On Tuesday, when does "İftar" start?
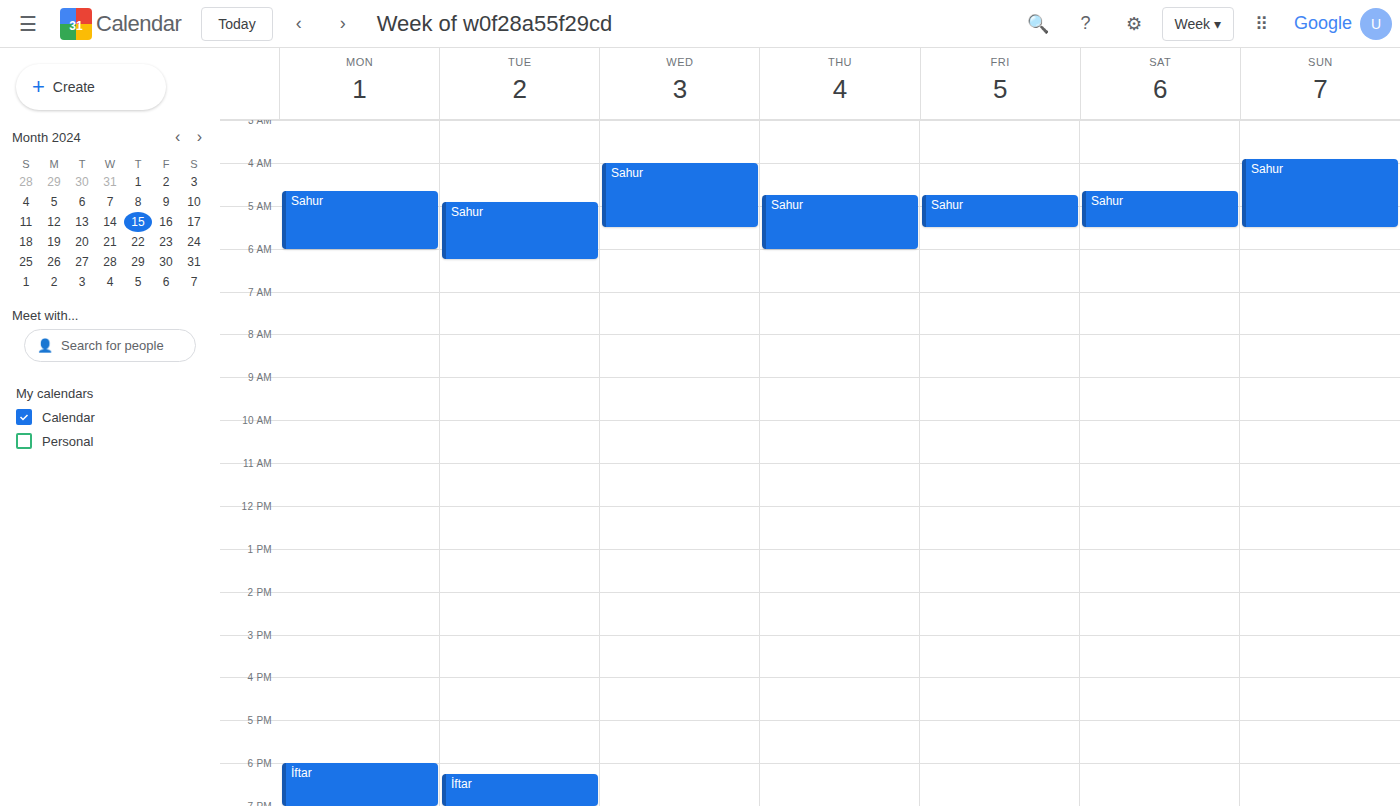
6:15 PM